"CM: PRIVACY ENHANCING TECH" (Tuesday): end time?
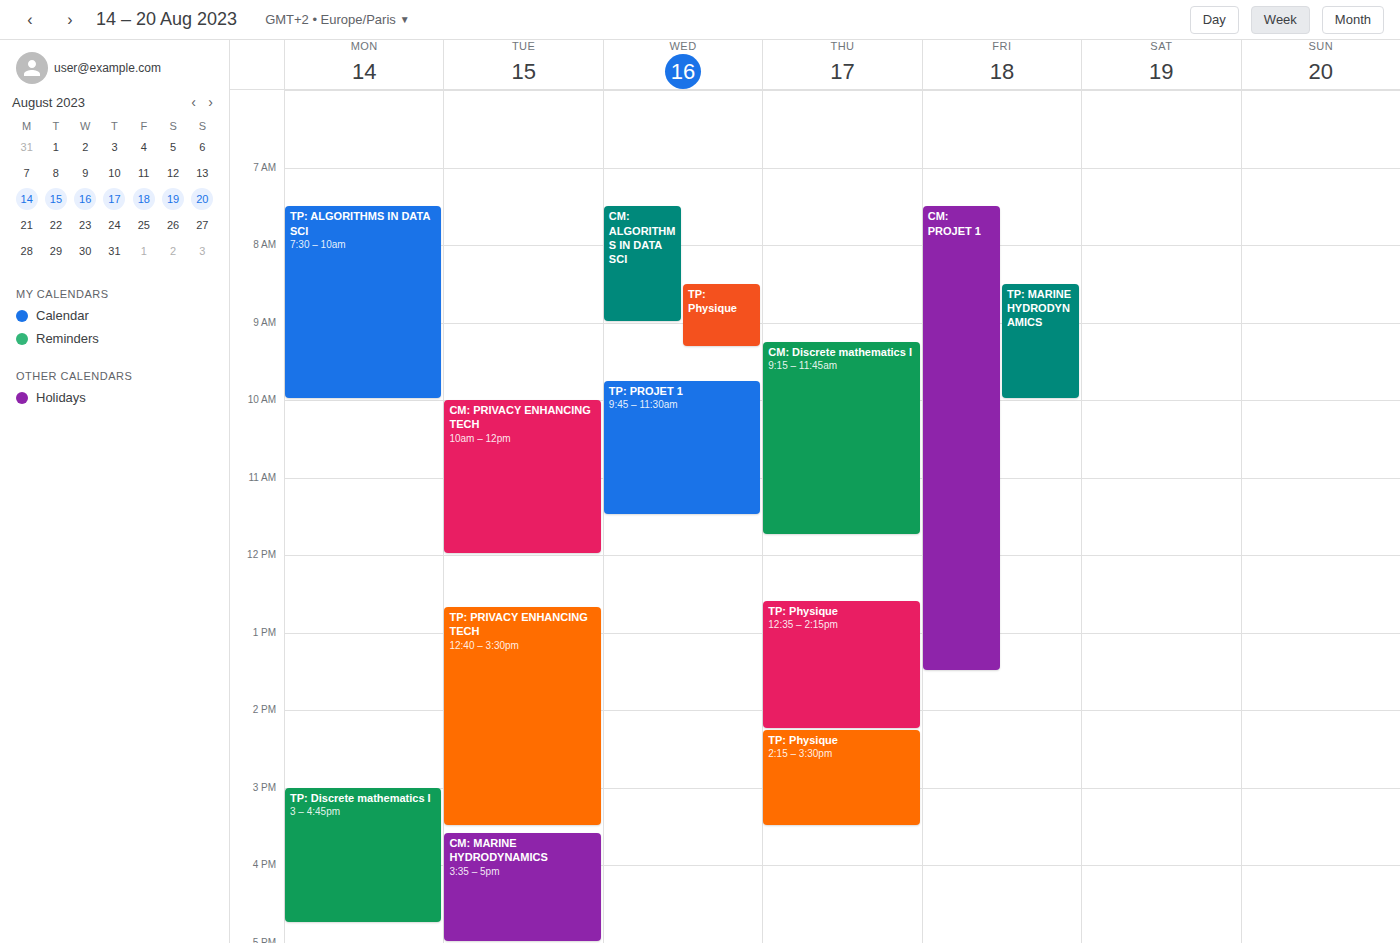
12:00 PM